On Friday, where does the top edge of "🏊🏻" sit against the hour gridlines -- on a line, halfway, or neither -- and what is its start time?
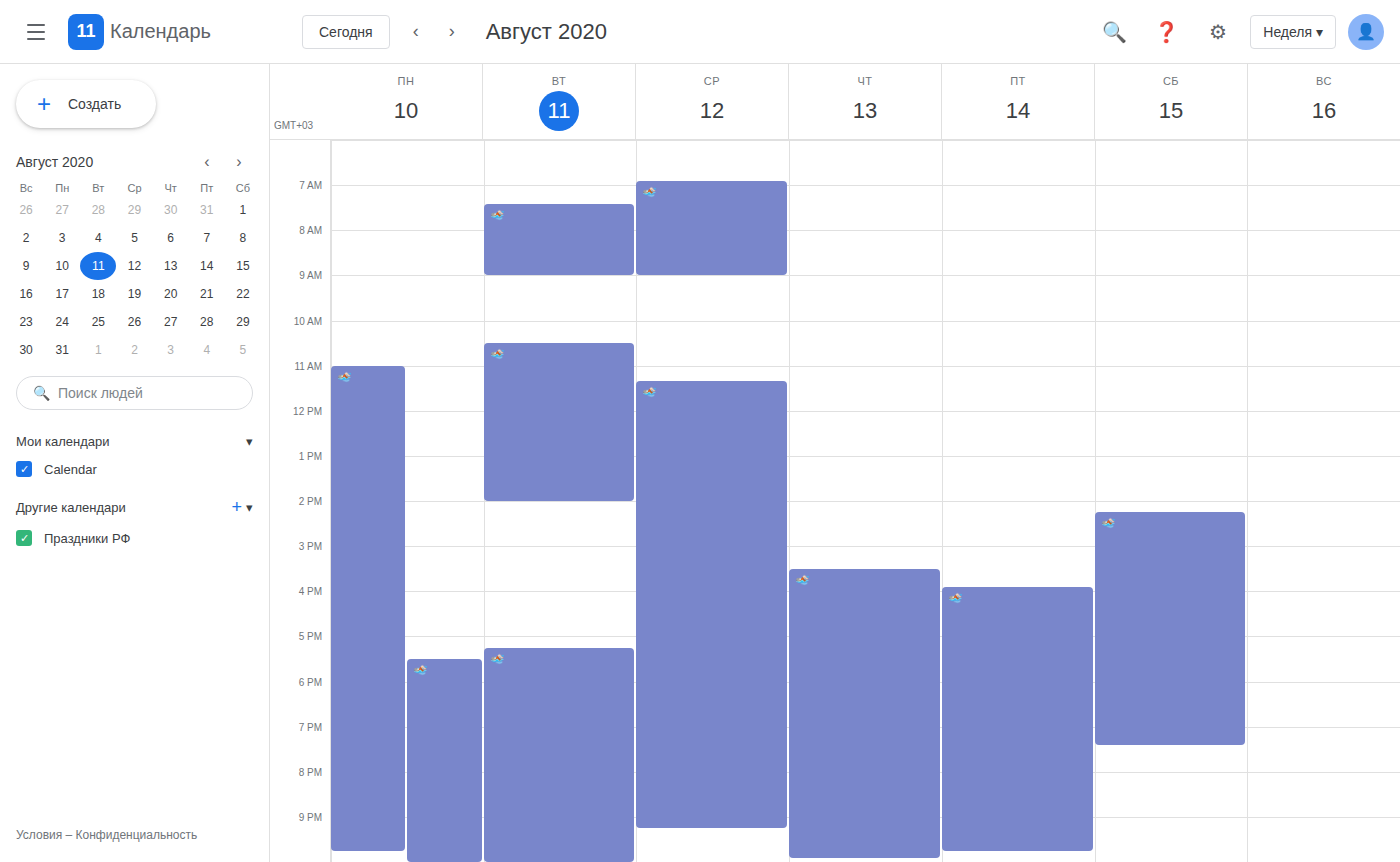
3:55 PM -- neither: 55 minutes below the 3 PM line and 5 minutes above the 4 PM line.